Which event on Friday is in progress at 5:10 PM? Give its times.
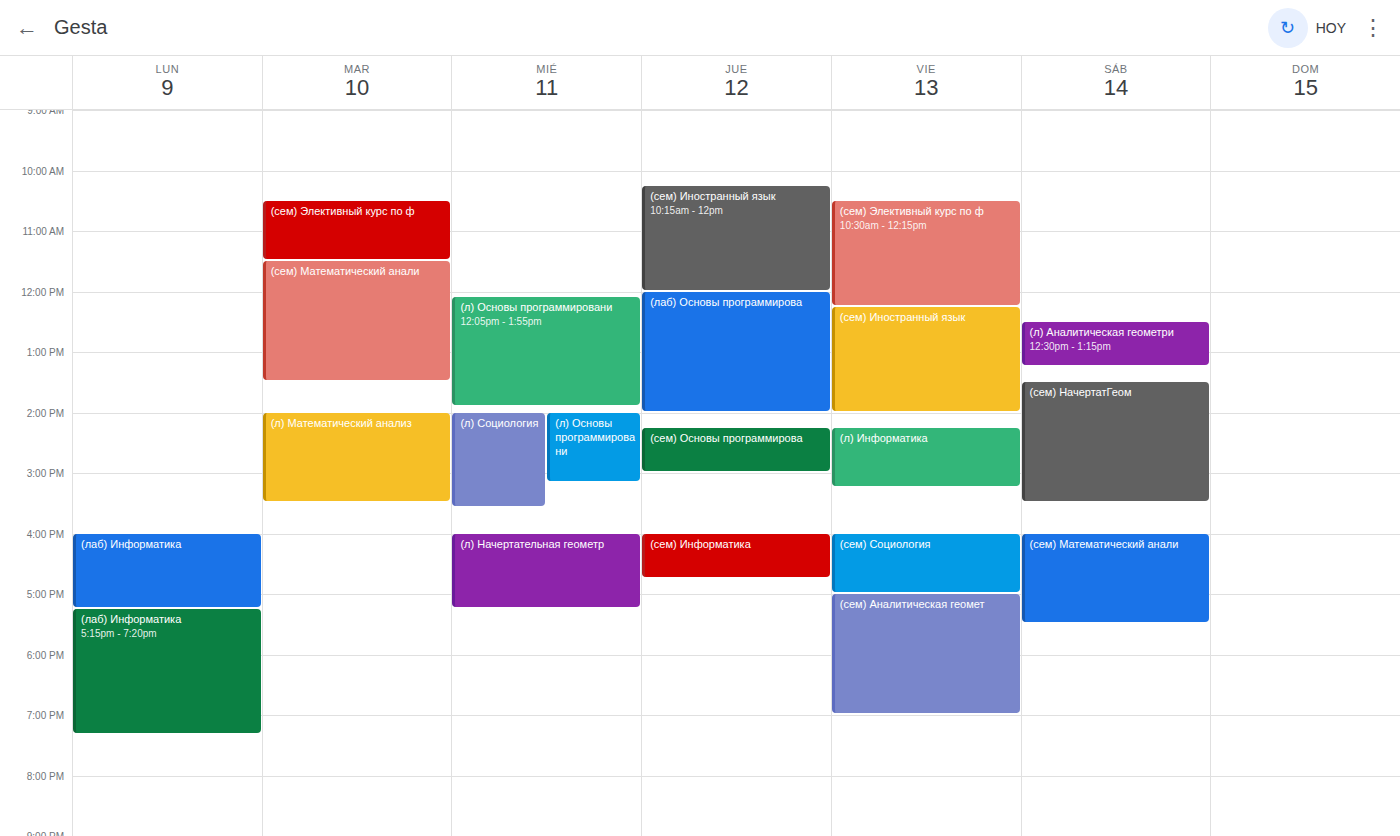
"(сем) Аналитическая геомет", 5:00 PM to 7:00 PM